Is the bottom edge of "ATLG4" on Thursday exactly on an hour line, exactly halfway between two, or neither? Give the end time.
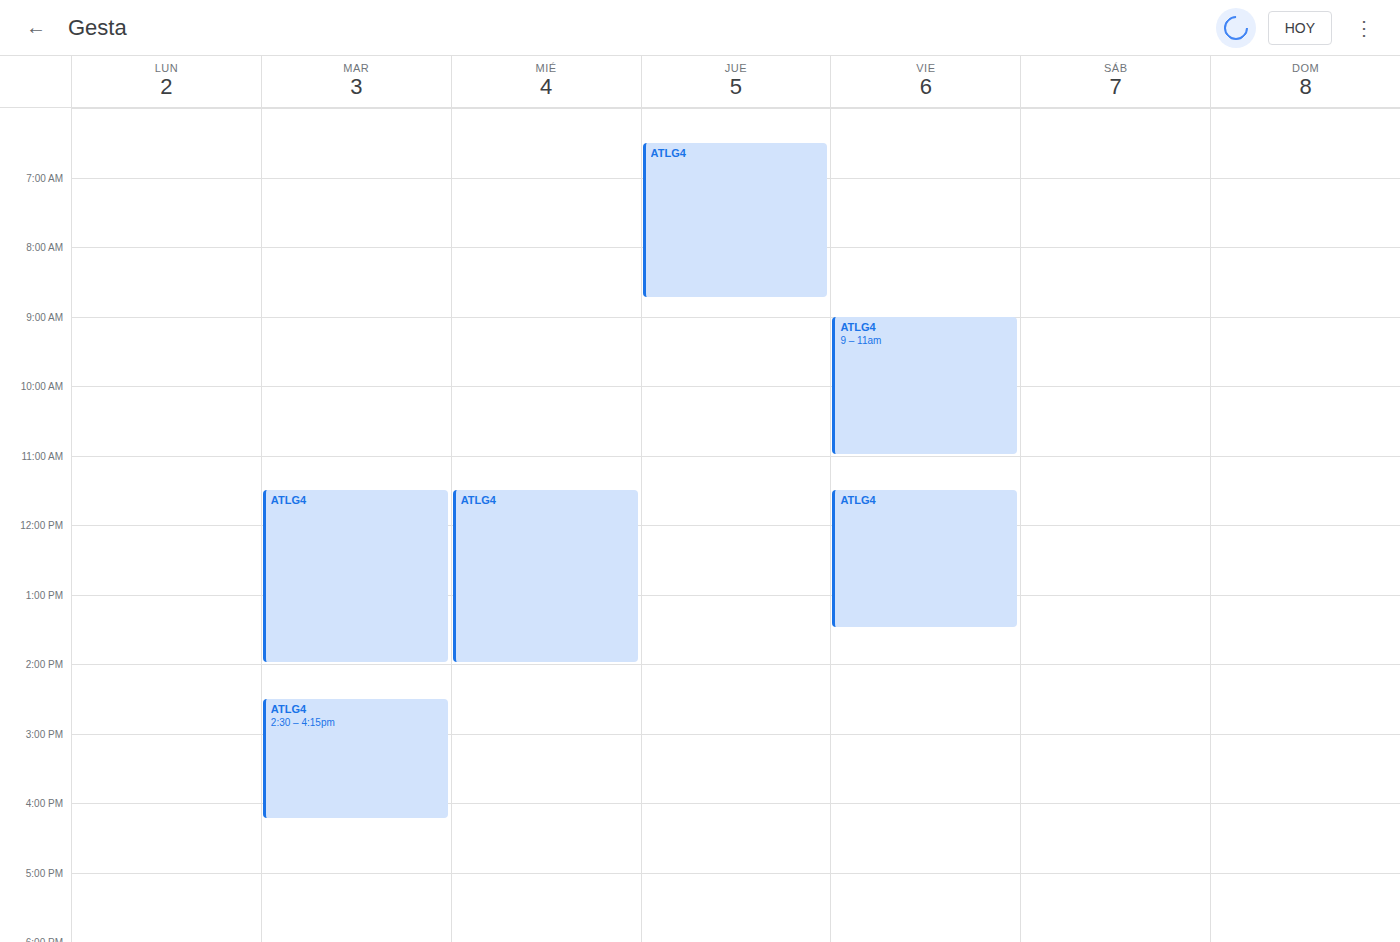
8:45 AM -- neither: three quarters of the way from the 8 AM line to the 9 AM line.